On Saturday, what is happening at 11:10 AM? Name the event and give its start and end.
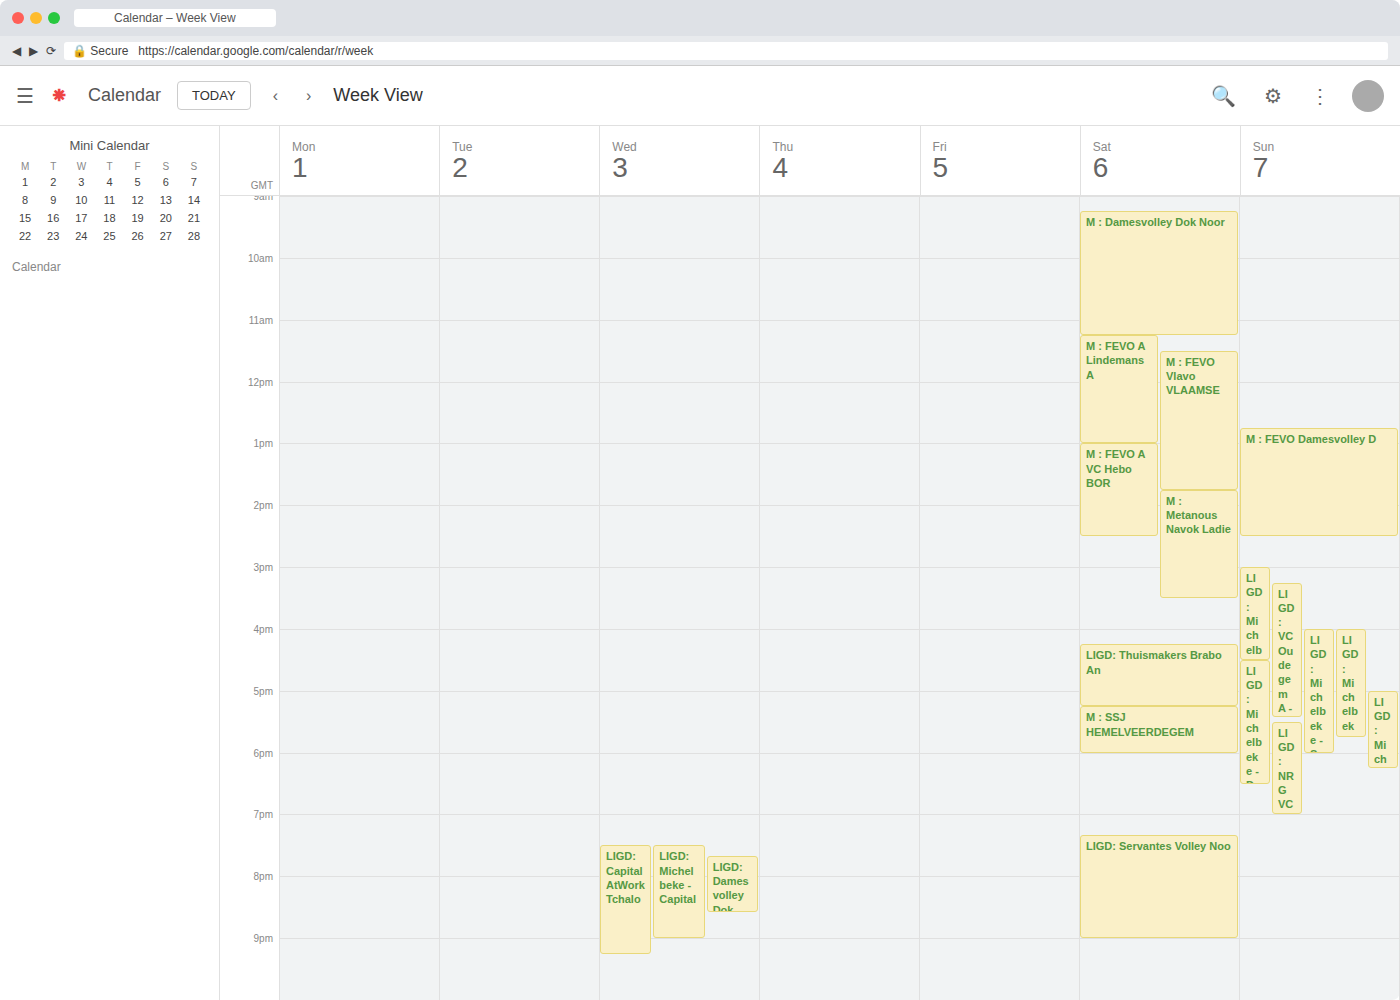
"M : Damesvolley Dok Noor", 9:15 AM to 11:15 AM